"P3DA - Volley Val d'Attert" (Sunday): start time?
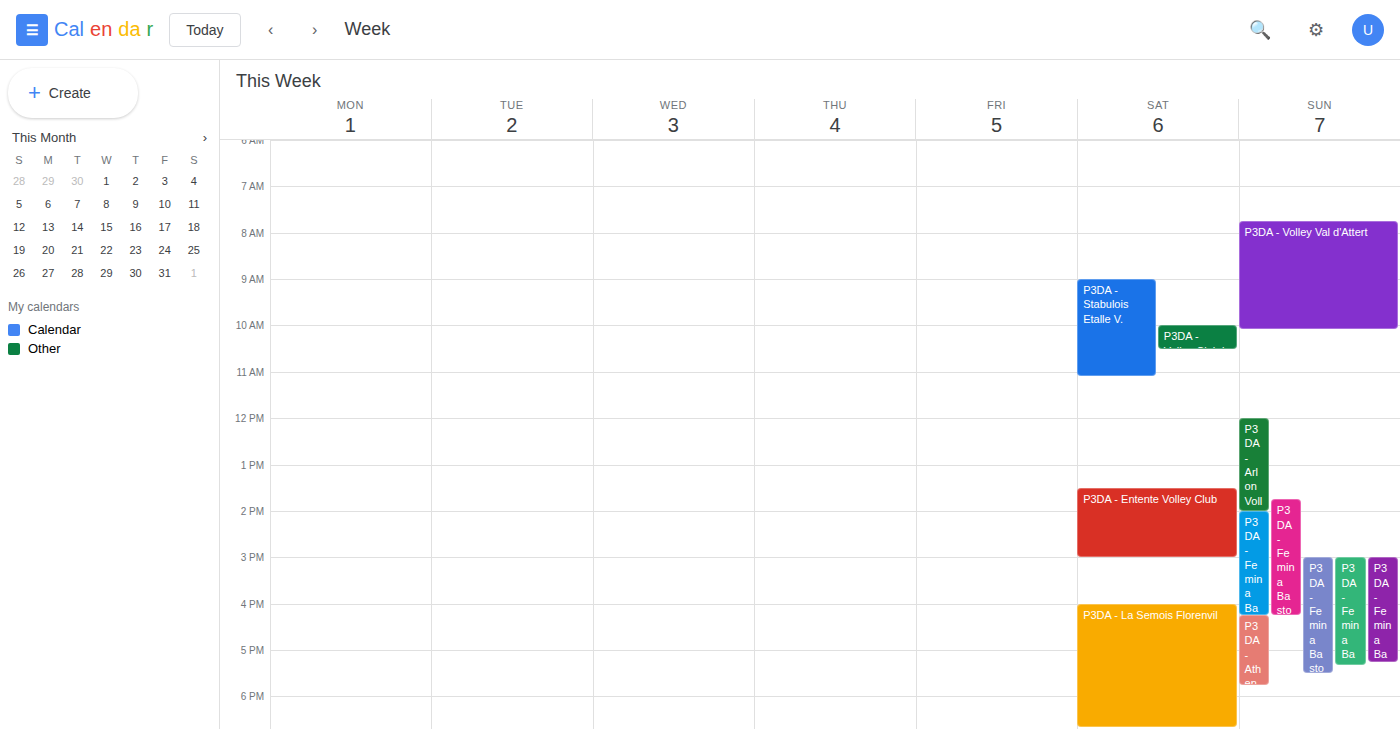
7:45 AM